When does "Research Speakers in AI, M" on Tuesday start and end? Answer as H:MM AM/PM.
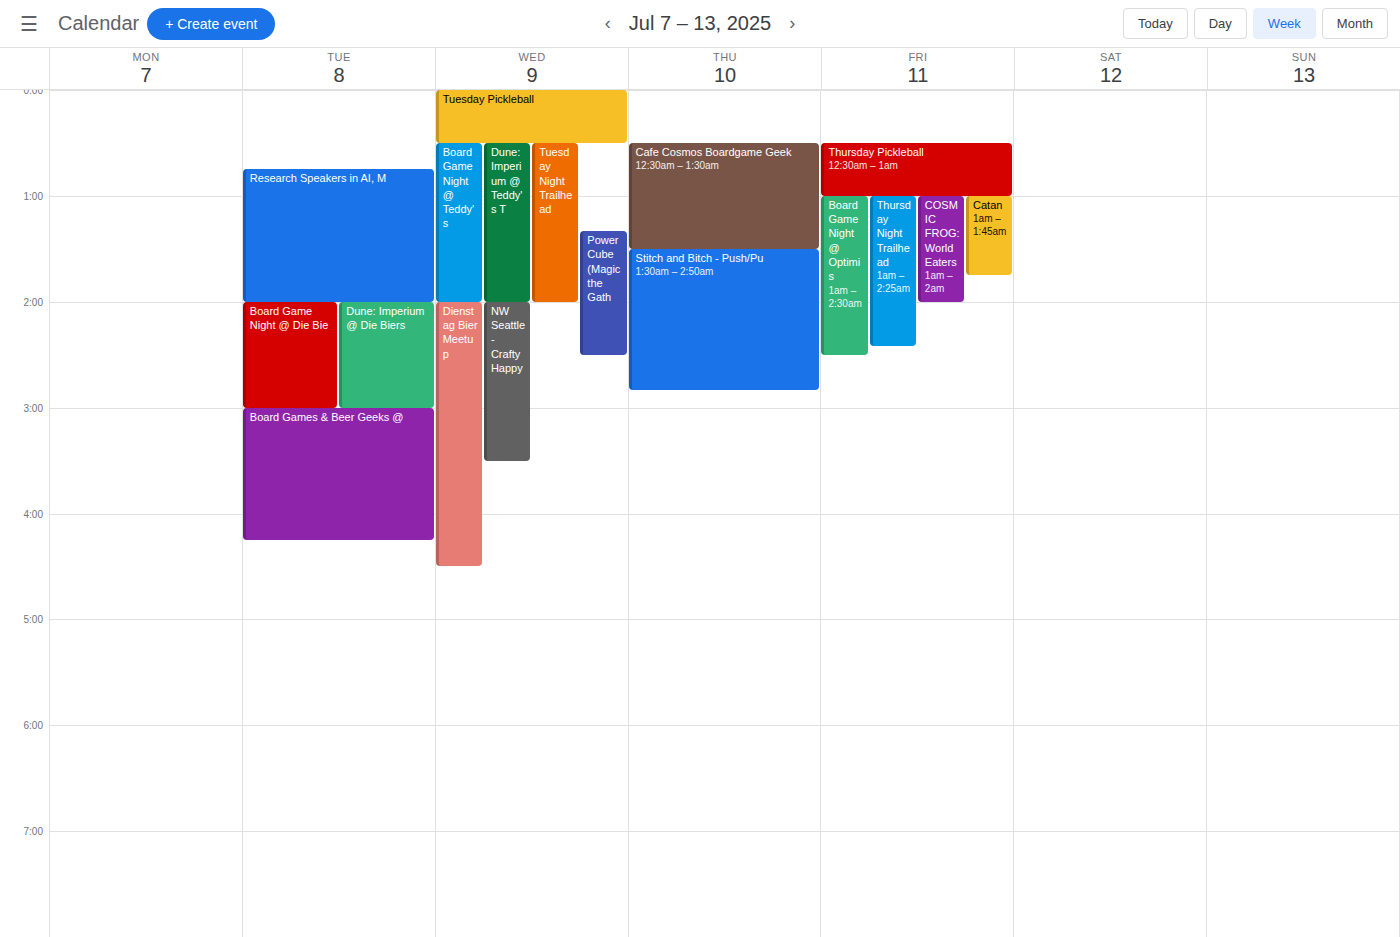
12:45 AM to 2:00 AM